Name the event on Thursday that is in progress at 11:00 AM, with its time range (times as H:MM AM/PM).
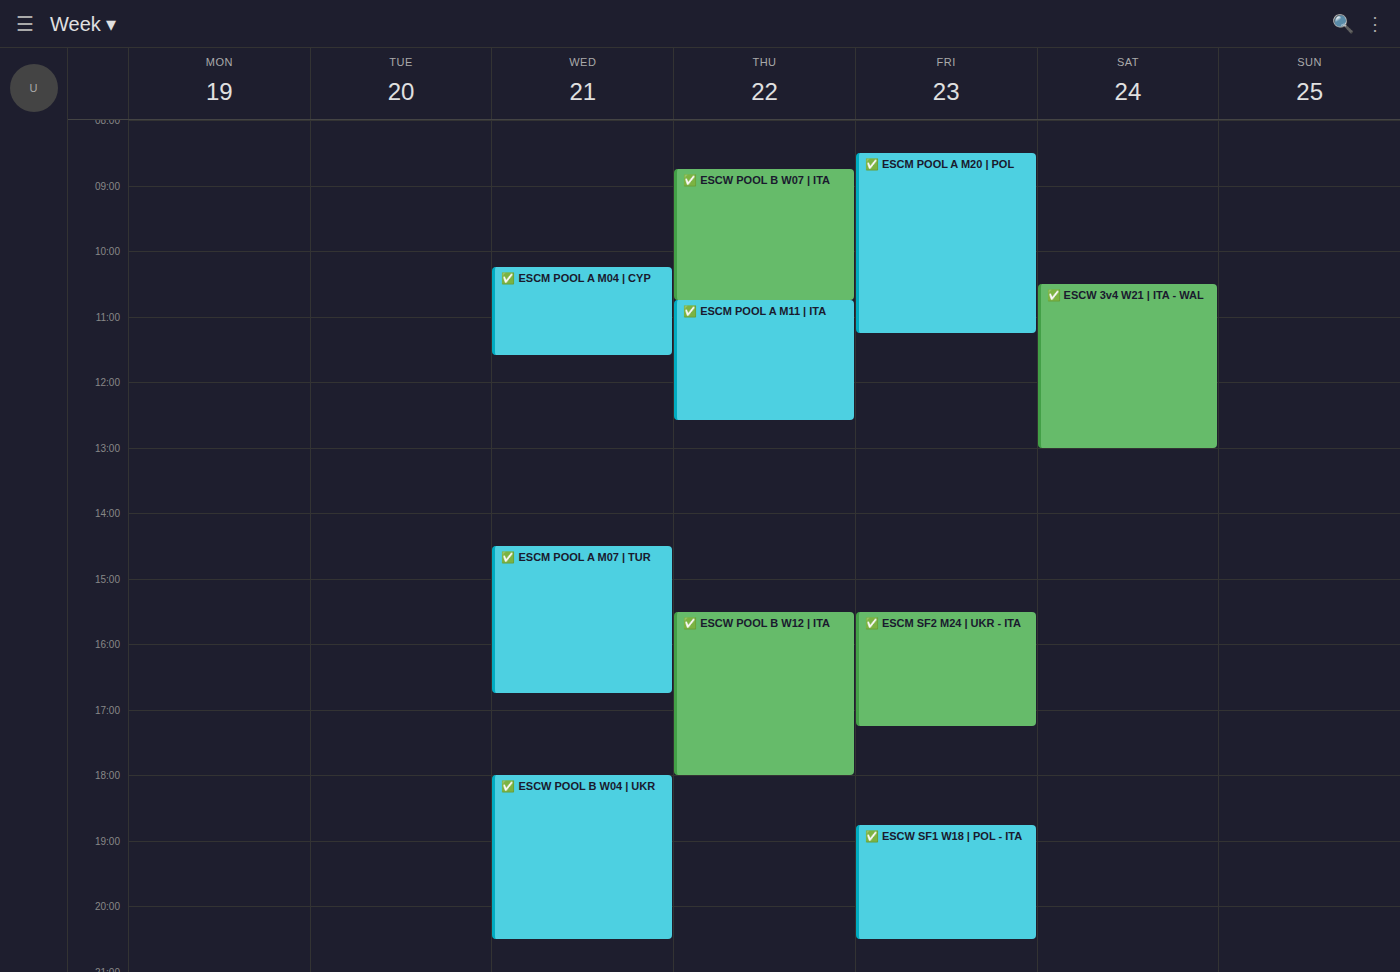
"✅ ESCM POOL A M11 | ITA", 10:45 AM to 12:35 PM